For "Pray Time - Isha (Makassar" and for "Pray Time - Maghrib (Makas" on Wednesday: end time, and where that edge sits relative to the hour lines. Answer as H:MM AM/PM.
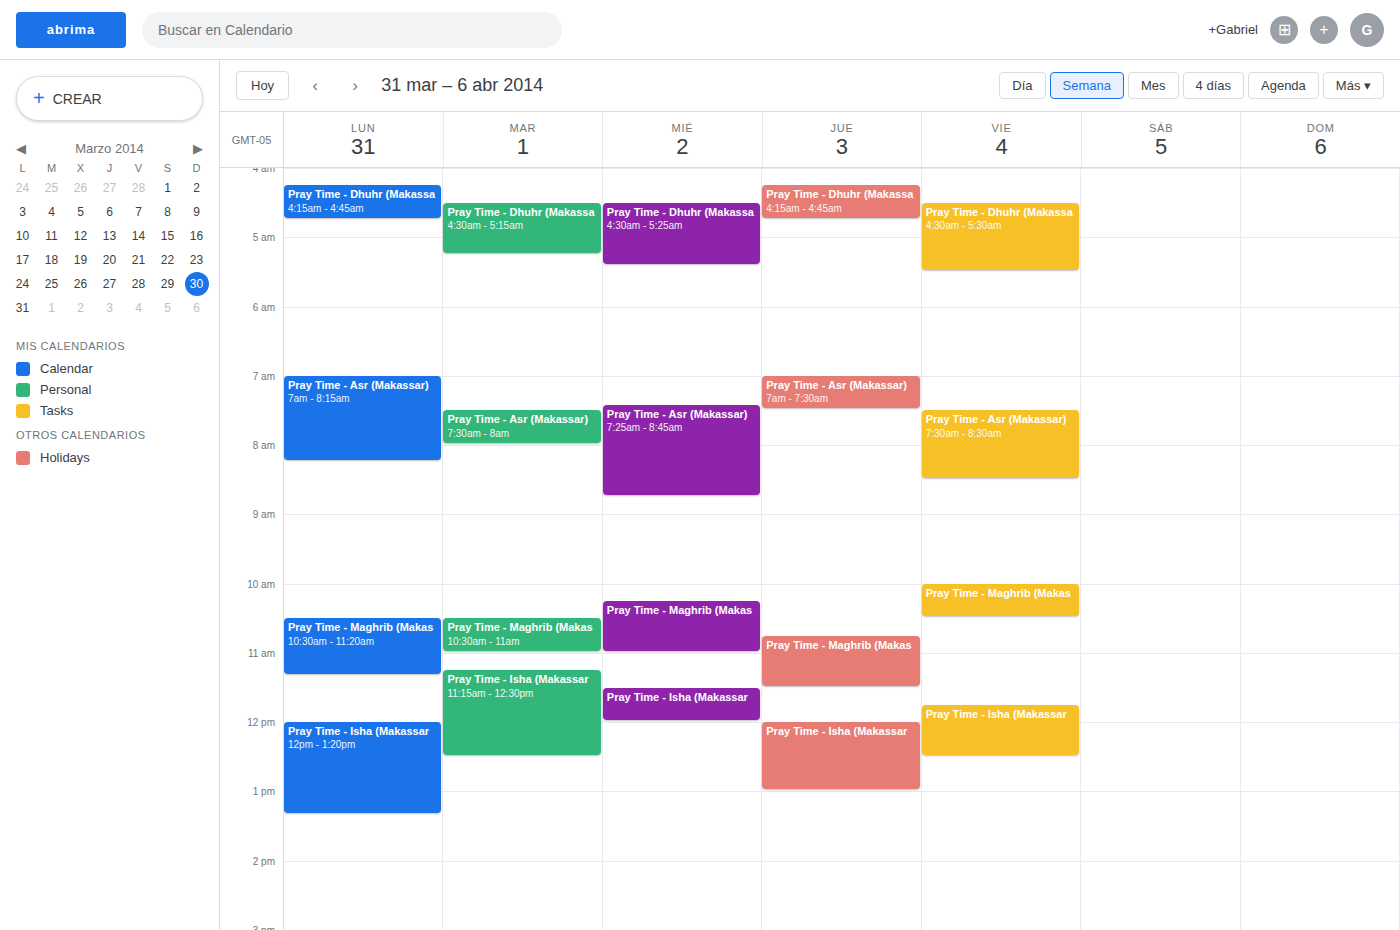
"Pray Time - Isha (Makassar": 12:00 PM, exactly on the 12 PM line. "Pray Time - Maghrib (Makas": 11:00 AM, exactly on the 11 AM line.